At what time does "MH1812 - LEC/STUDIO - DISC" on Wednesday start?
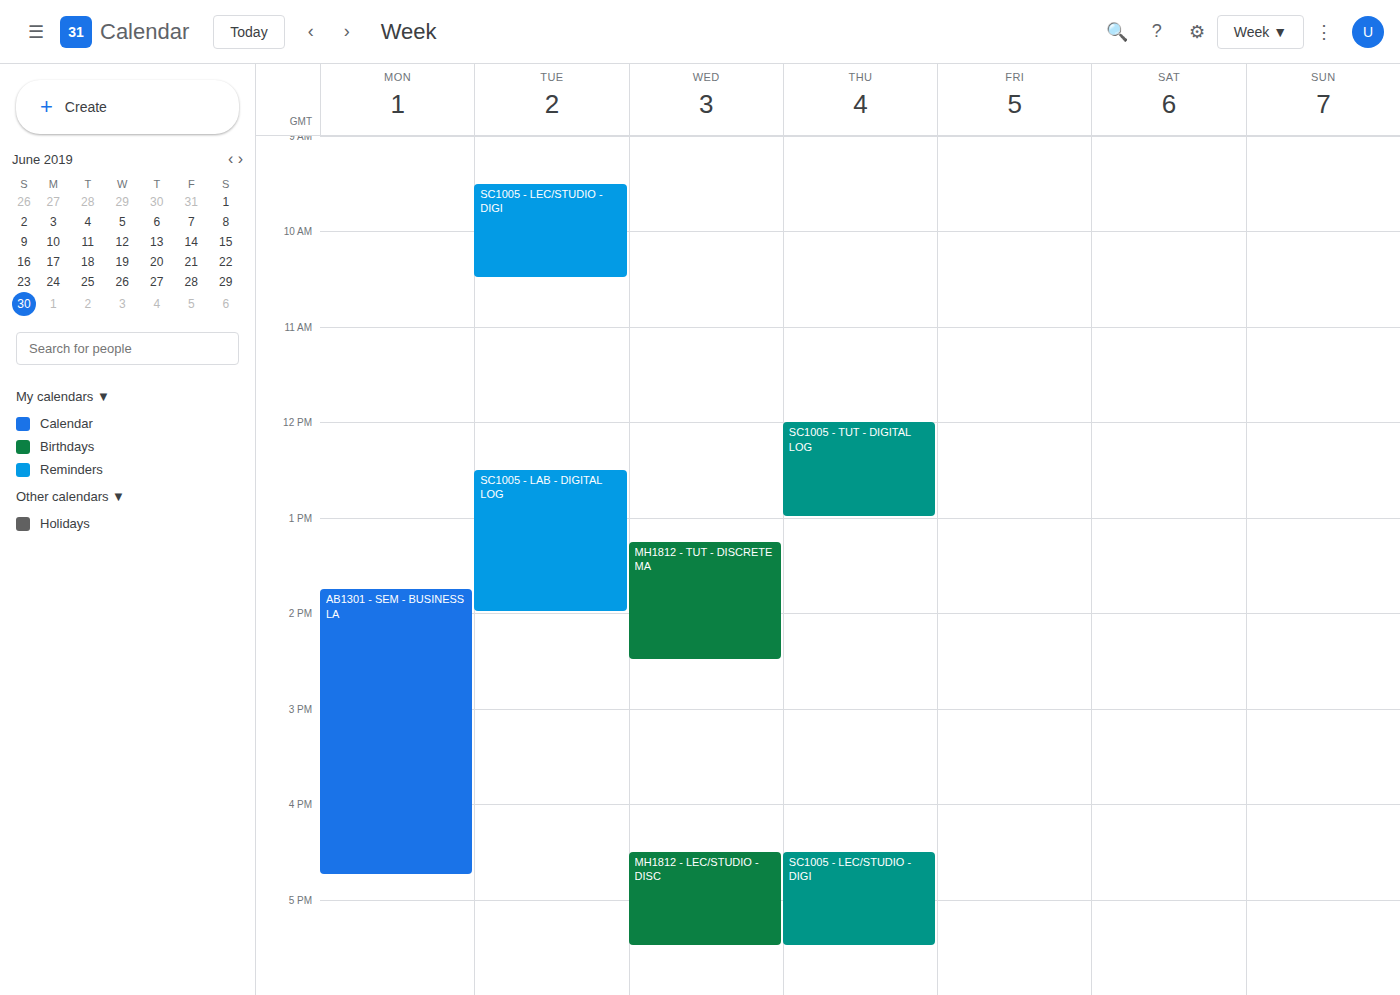
16:30